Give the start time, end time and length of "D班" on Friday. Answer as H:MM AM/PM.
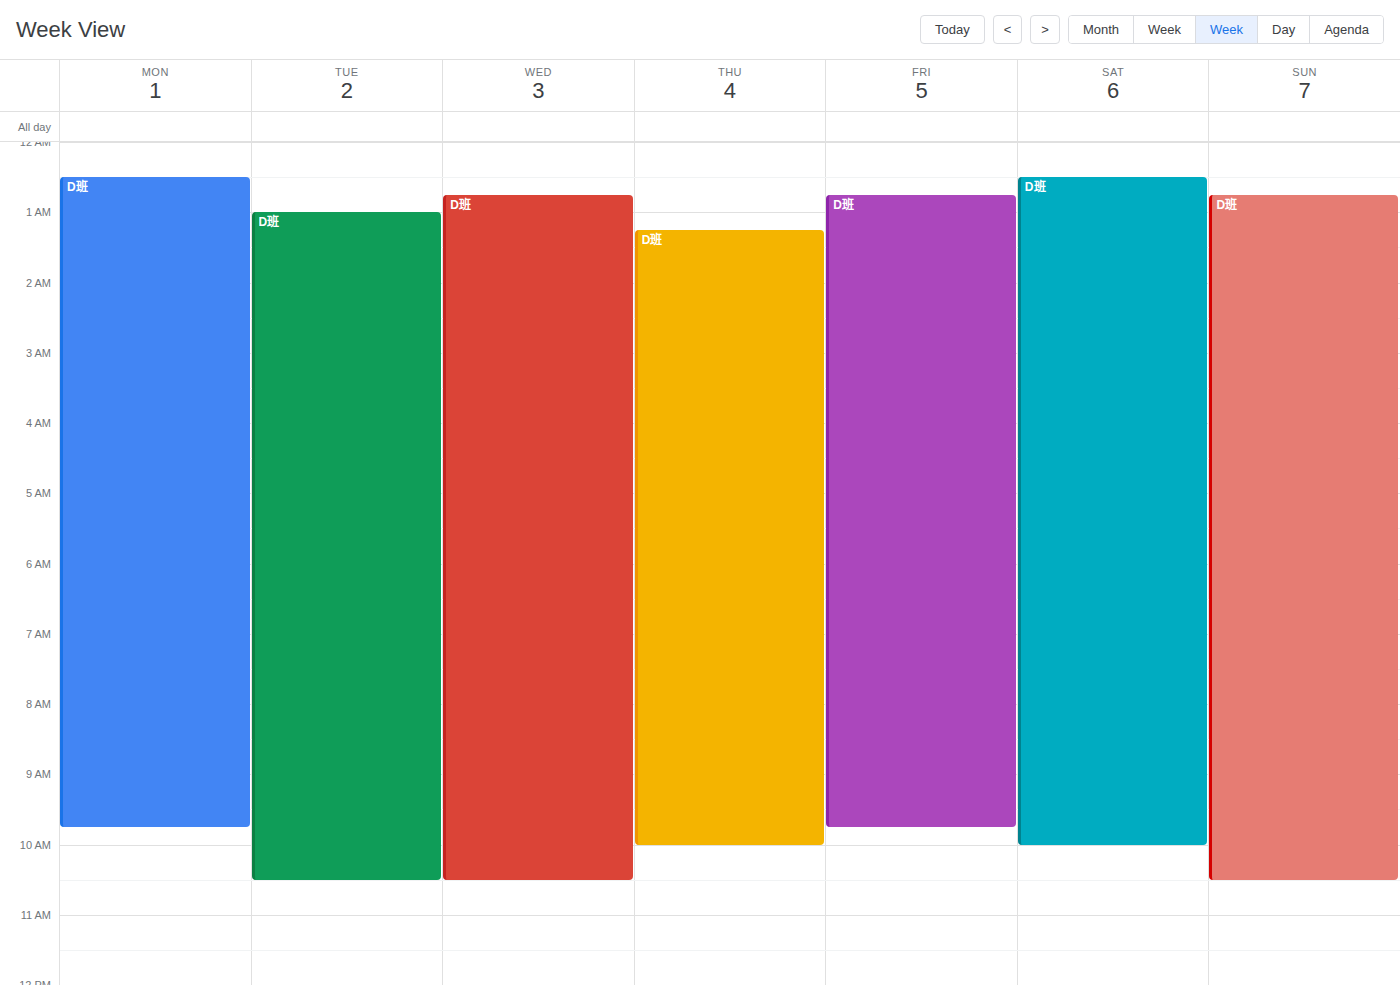
12:45 AM to 9:45 AM, 9 hours